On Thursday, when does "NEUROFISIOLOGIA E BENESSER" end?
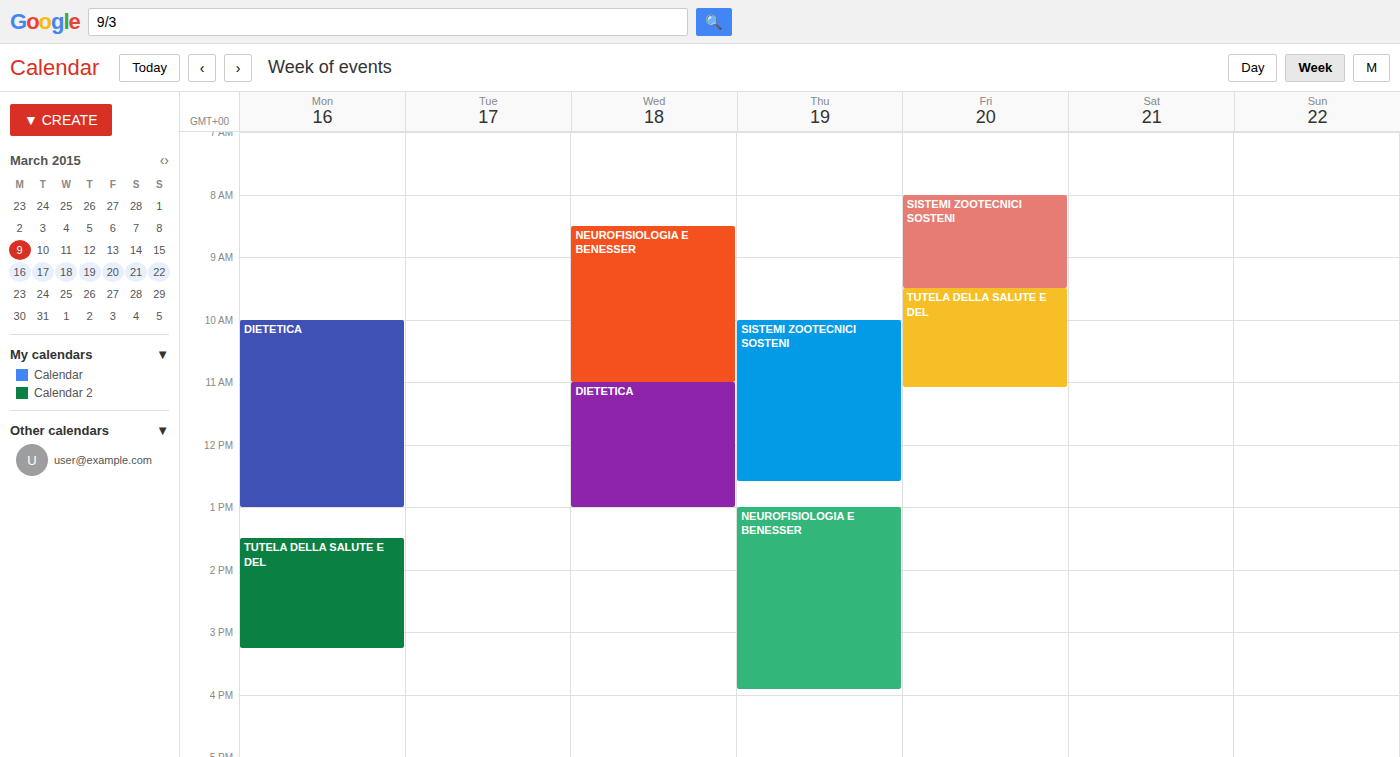
15:55